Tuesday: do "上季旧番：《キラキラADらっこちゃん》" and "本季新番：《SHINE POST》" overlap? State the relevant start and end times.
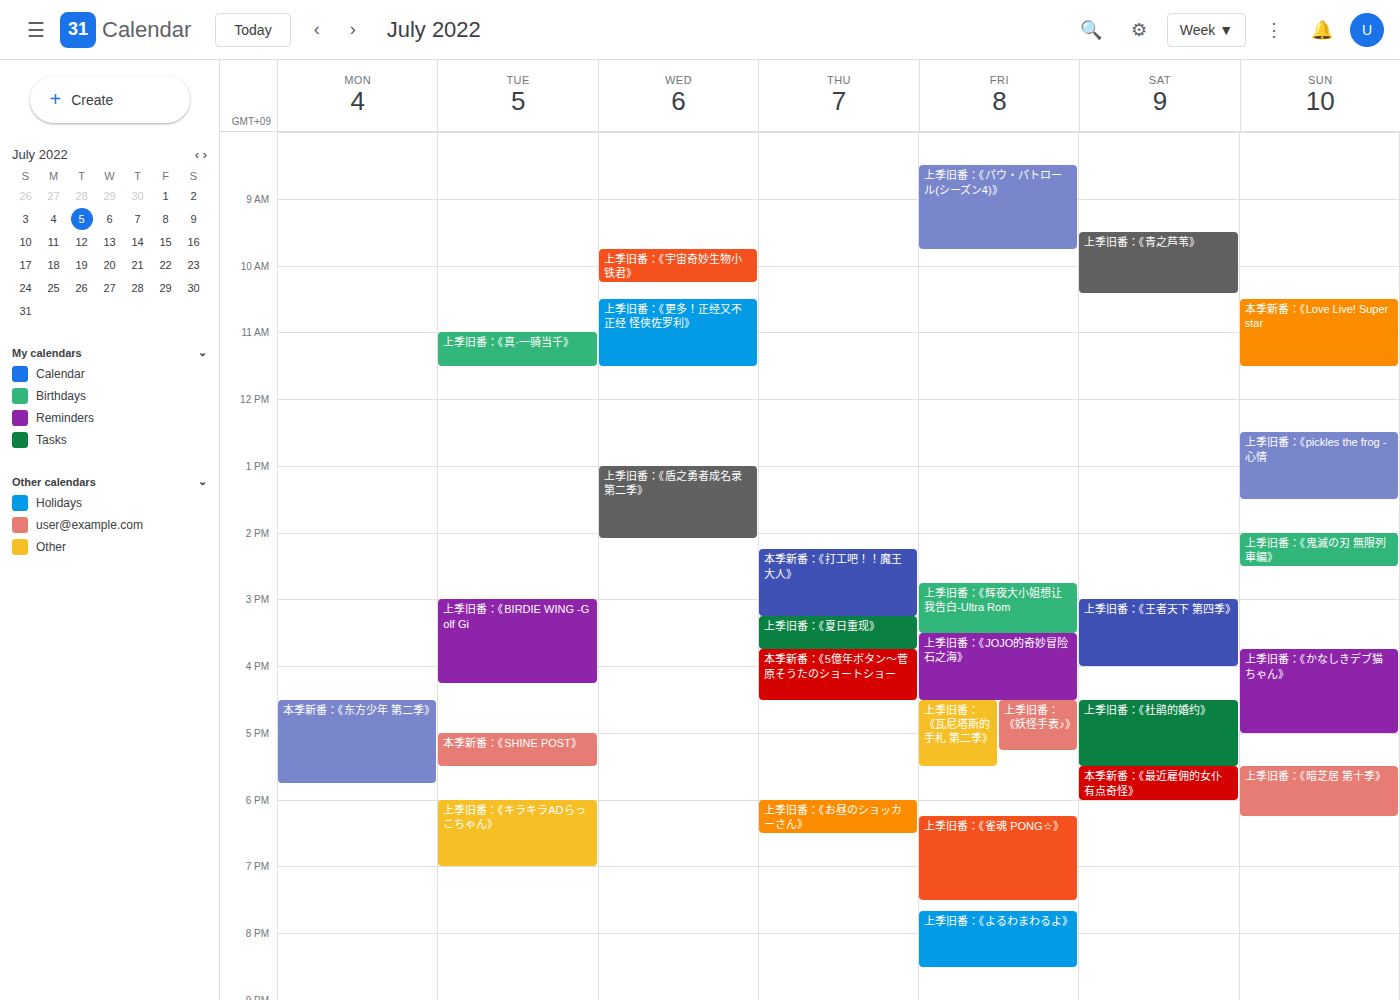
"本季新番：《SHINE POST》" ends at 5:30 PM and "上季旧番：《キラキラADらっこちゃん》" starts at 6:00 PM -- no overlap.